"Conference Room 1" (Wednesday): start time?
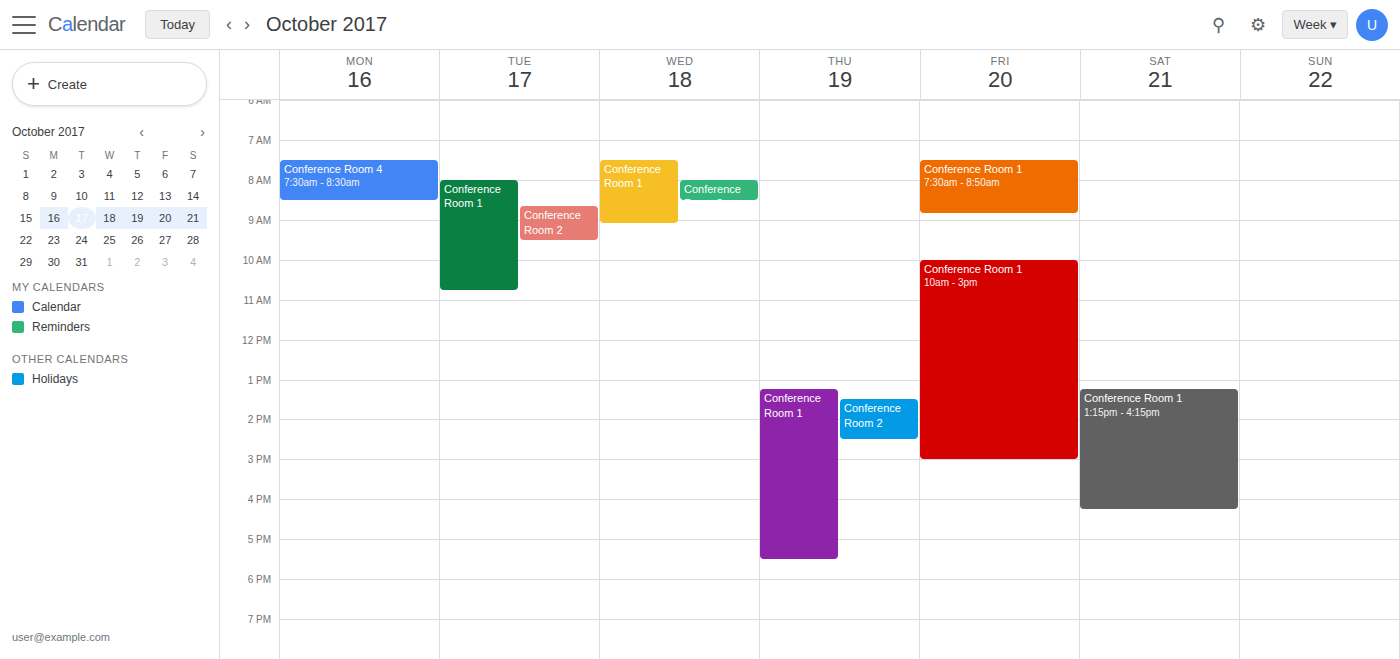
7:30 AM